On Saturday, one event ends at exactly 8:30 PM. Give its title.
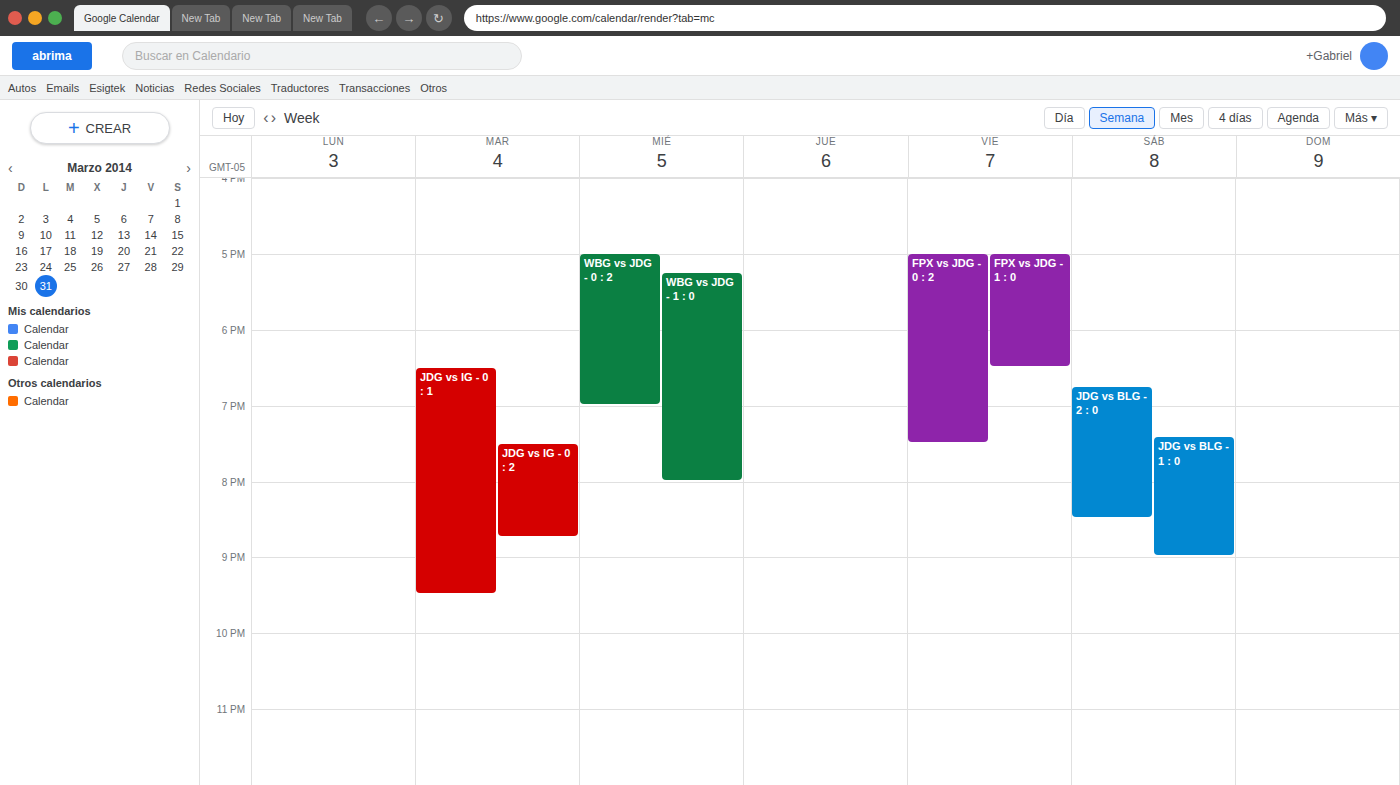
"JDG vs BLG - 2 : 0"